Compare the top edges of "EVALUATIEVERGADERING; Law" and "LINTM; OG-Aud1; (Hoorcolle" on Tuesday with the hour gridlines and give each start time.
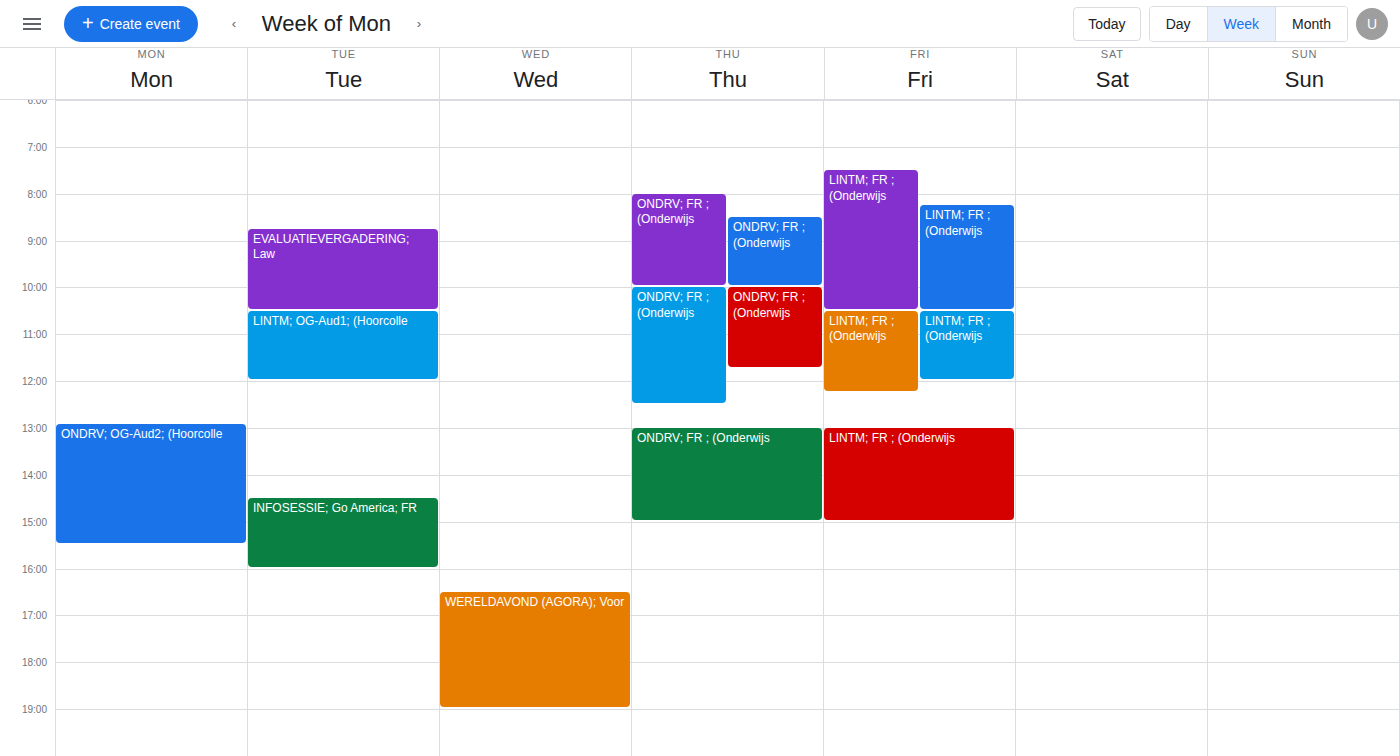
"EVALUATIEVERGADERING; Law": 8:45 AM, neither: three quarters of the way from the 8 AM line to the 9 AM line. "LINTM; OG-Aud1; (Hoorcolle": 10:30 AM, halfway between the 10 AM and 11 AM lines.